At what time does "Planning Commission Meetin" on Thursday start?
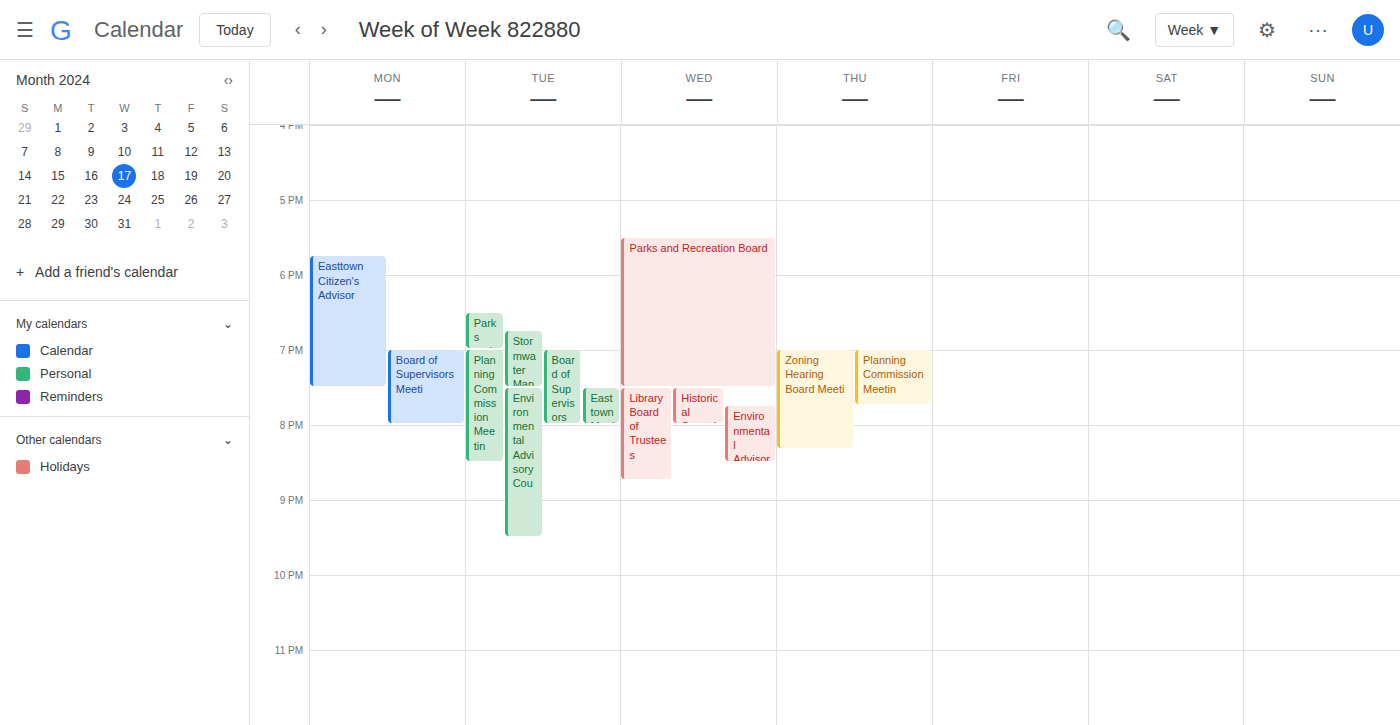
19:00